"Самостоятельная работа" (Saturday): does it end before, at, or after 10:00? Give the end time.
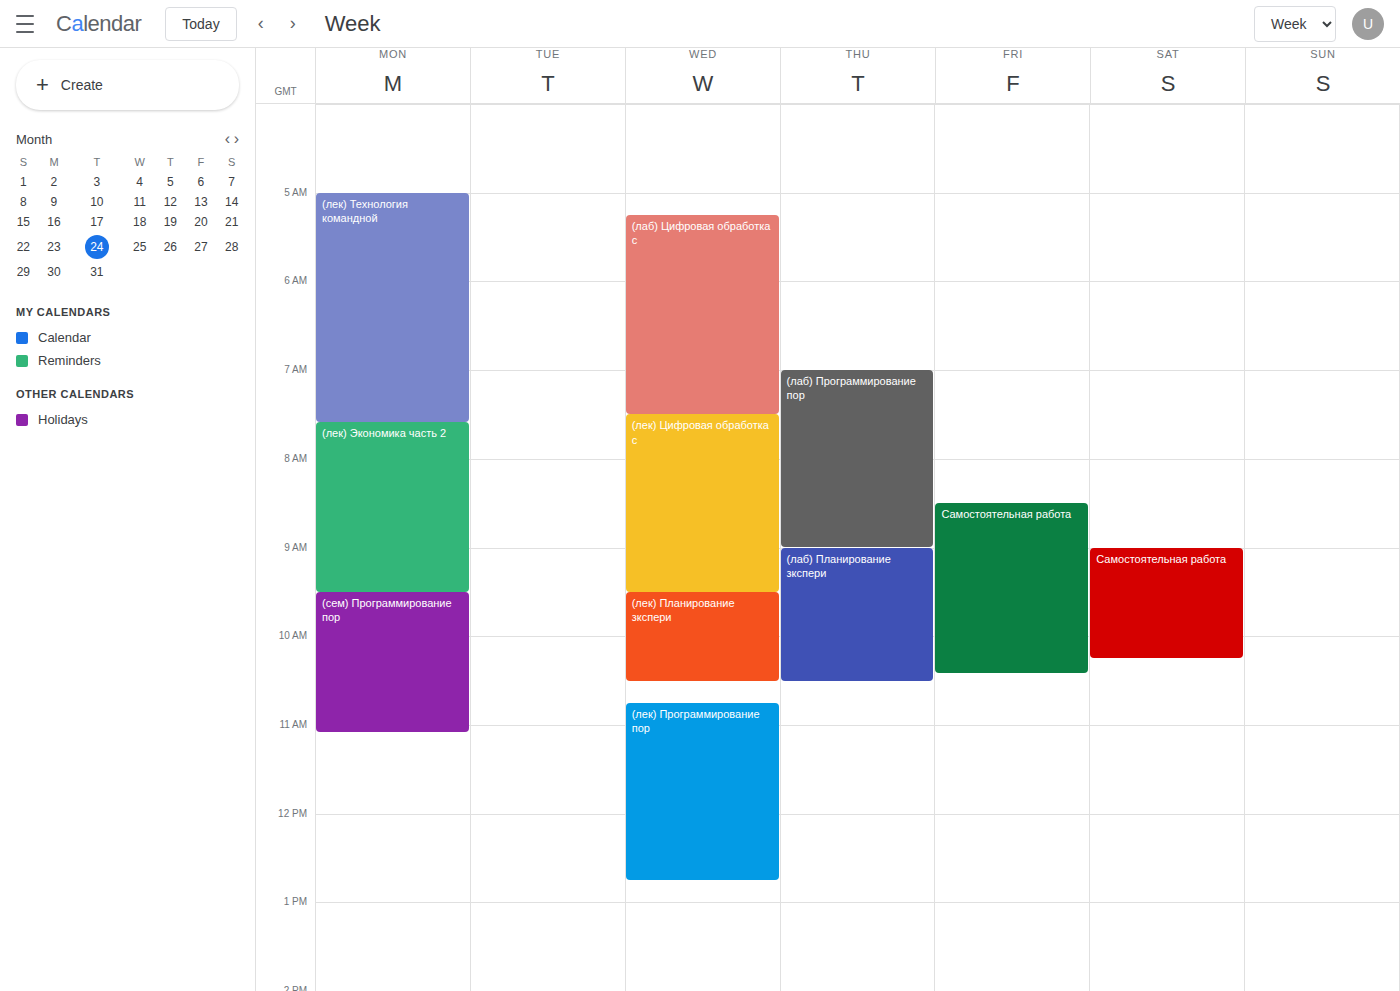
10:15 -- after 10:00, 15 minutes below the 10:00 line.